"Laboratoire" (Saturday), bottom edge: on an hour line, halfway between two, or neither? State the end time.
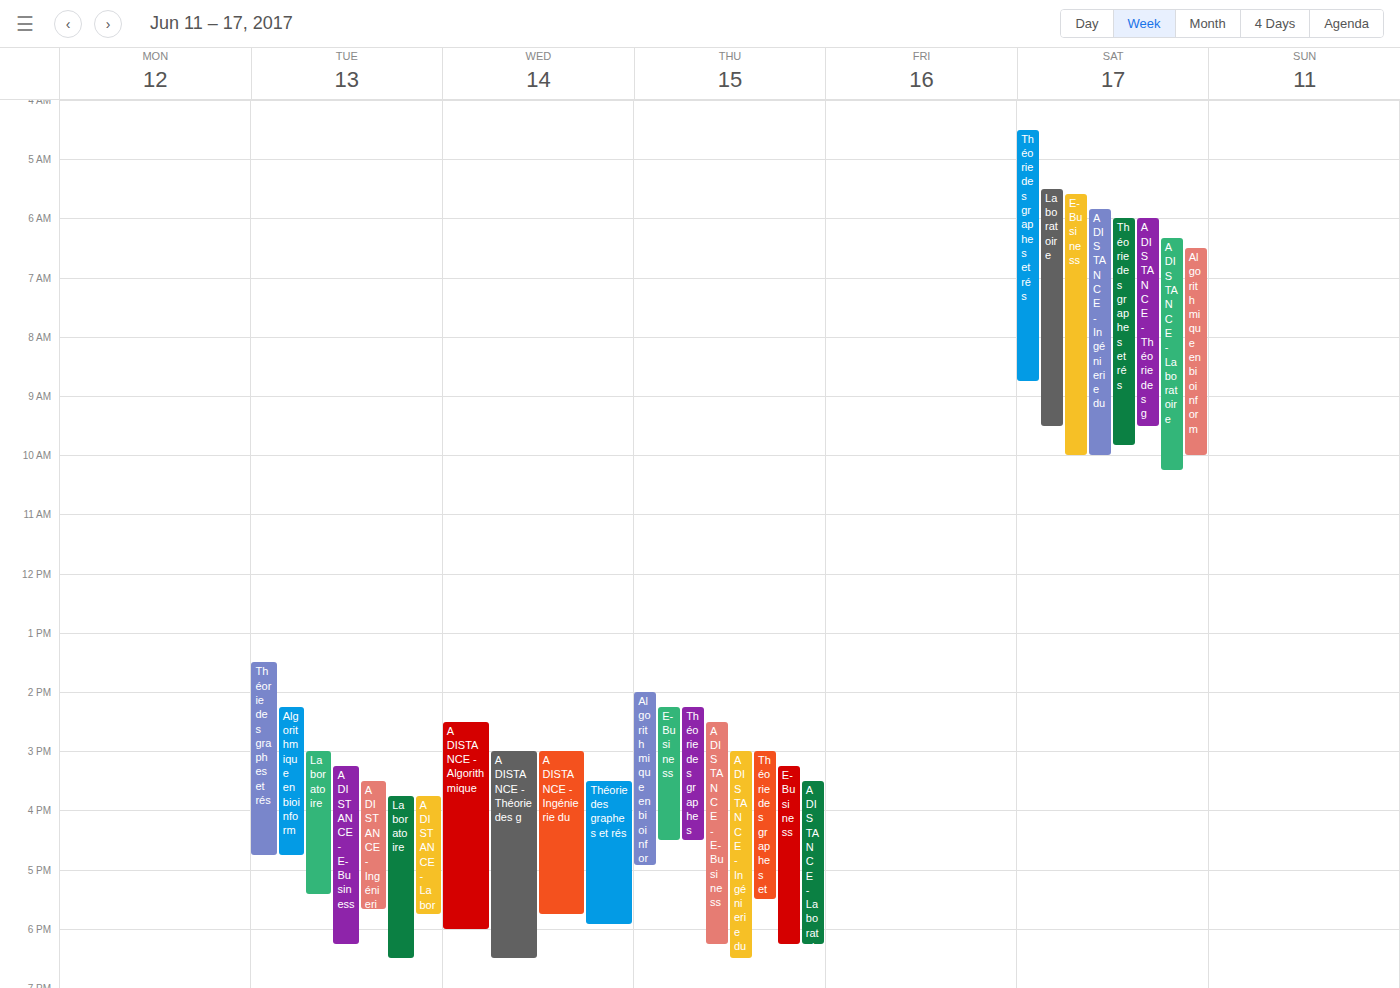
9:30 AM -- halfway between the 9 AM and 10 AM lines.